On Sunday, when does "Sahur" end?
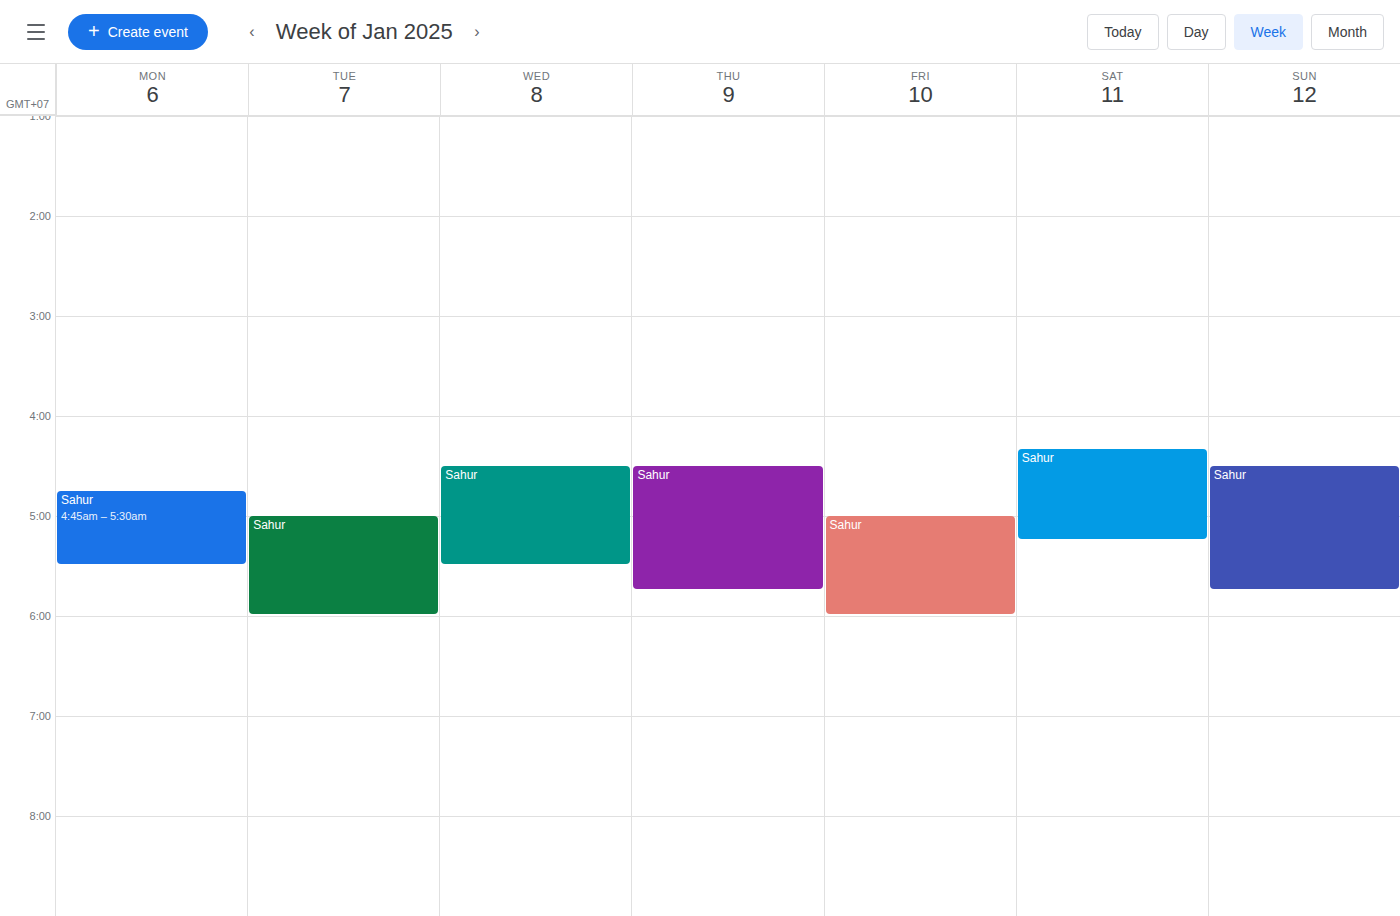
5:45 AM